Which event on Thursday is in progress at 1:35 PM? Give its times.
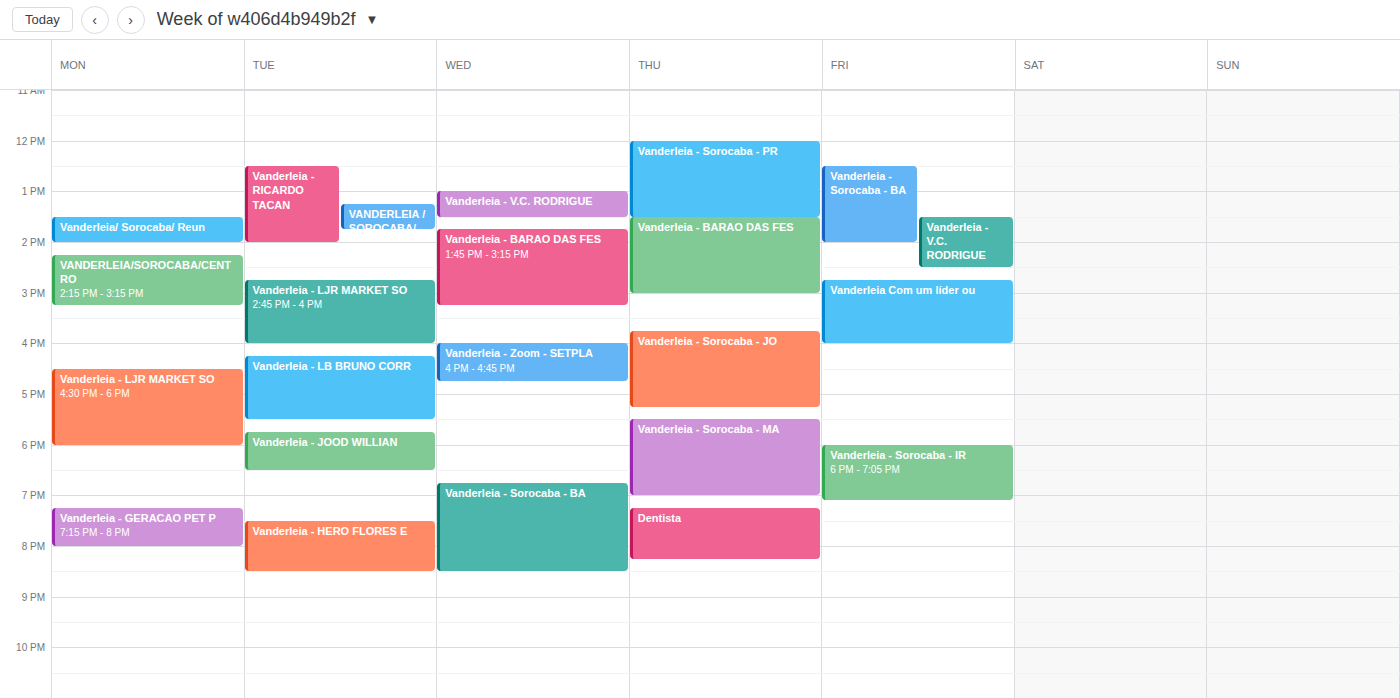
"Vanderleia - BARAO DAS FES", 1:30 PM to 3:00 PM